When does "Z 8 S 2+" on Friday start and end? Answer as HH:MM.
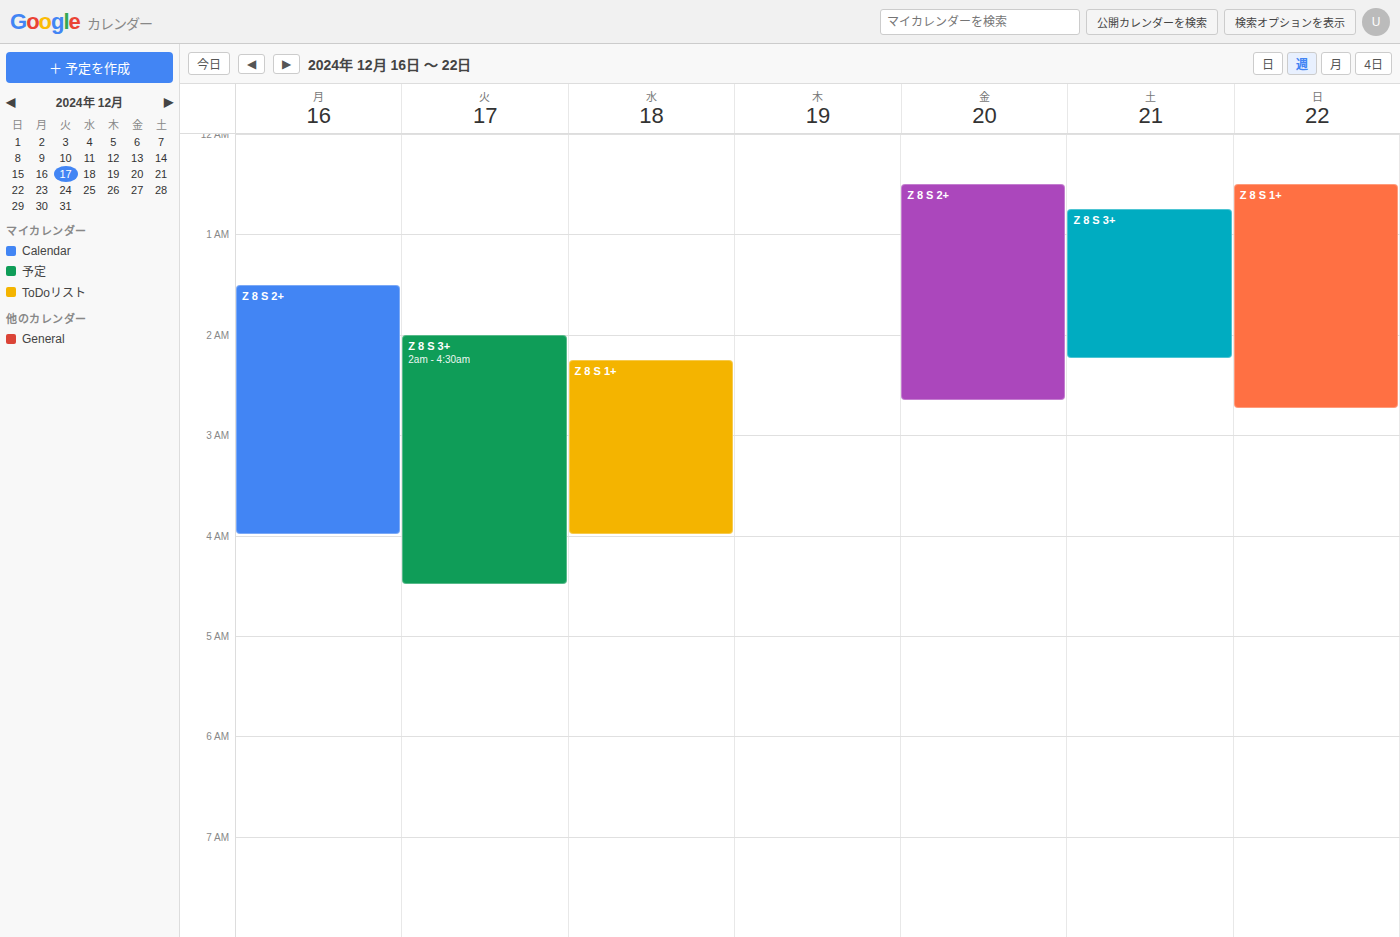
00:30 to 02:40